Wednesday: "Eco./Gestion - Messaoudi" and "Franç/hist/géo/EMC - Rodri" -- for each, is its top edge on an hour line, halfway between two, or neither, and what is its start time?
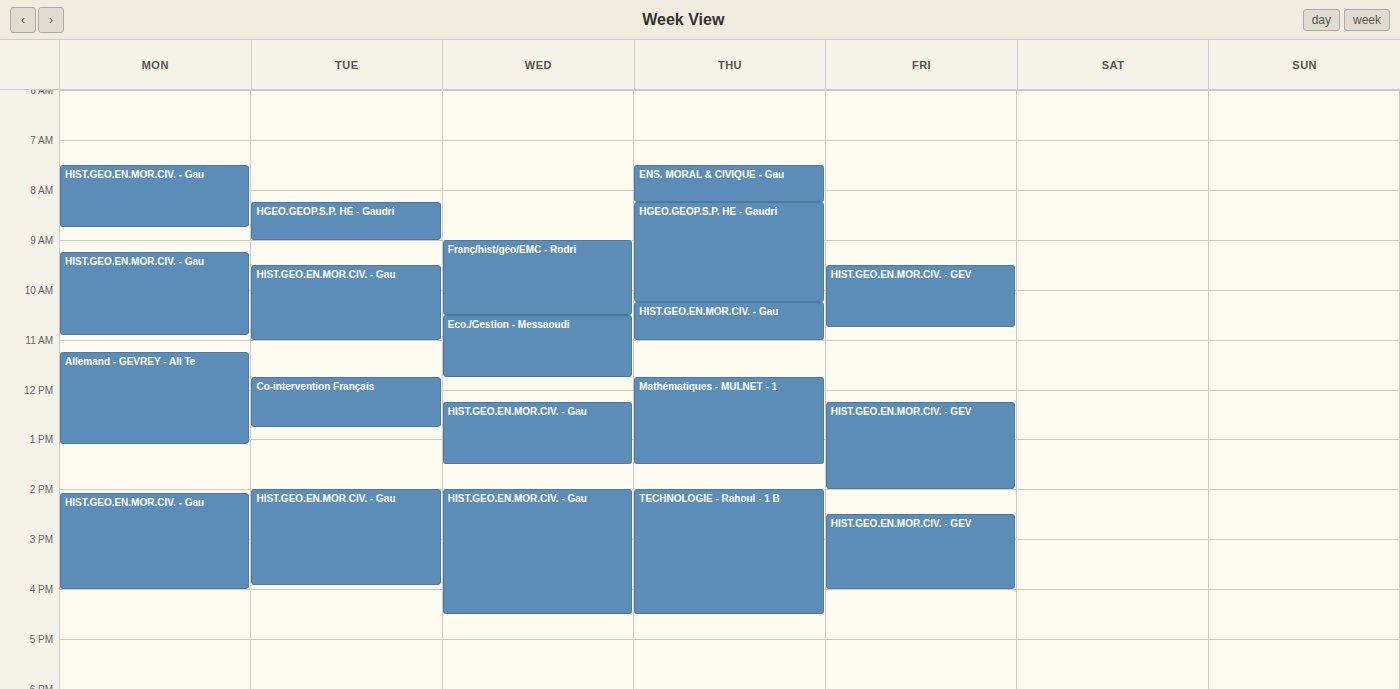
"Eco./Gestion - Messaoudi": 10:30, halfway between the 10:00 and 11:00 lines. "Franç/hist/géo/EMC - Rodri": 09:00, exactly on the 09:00 line.